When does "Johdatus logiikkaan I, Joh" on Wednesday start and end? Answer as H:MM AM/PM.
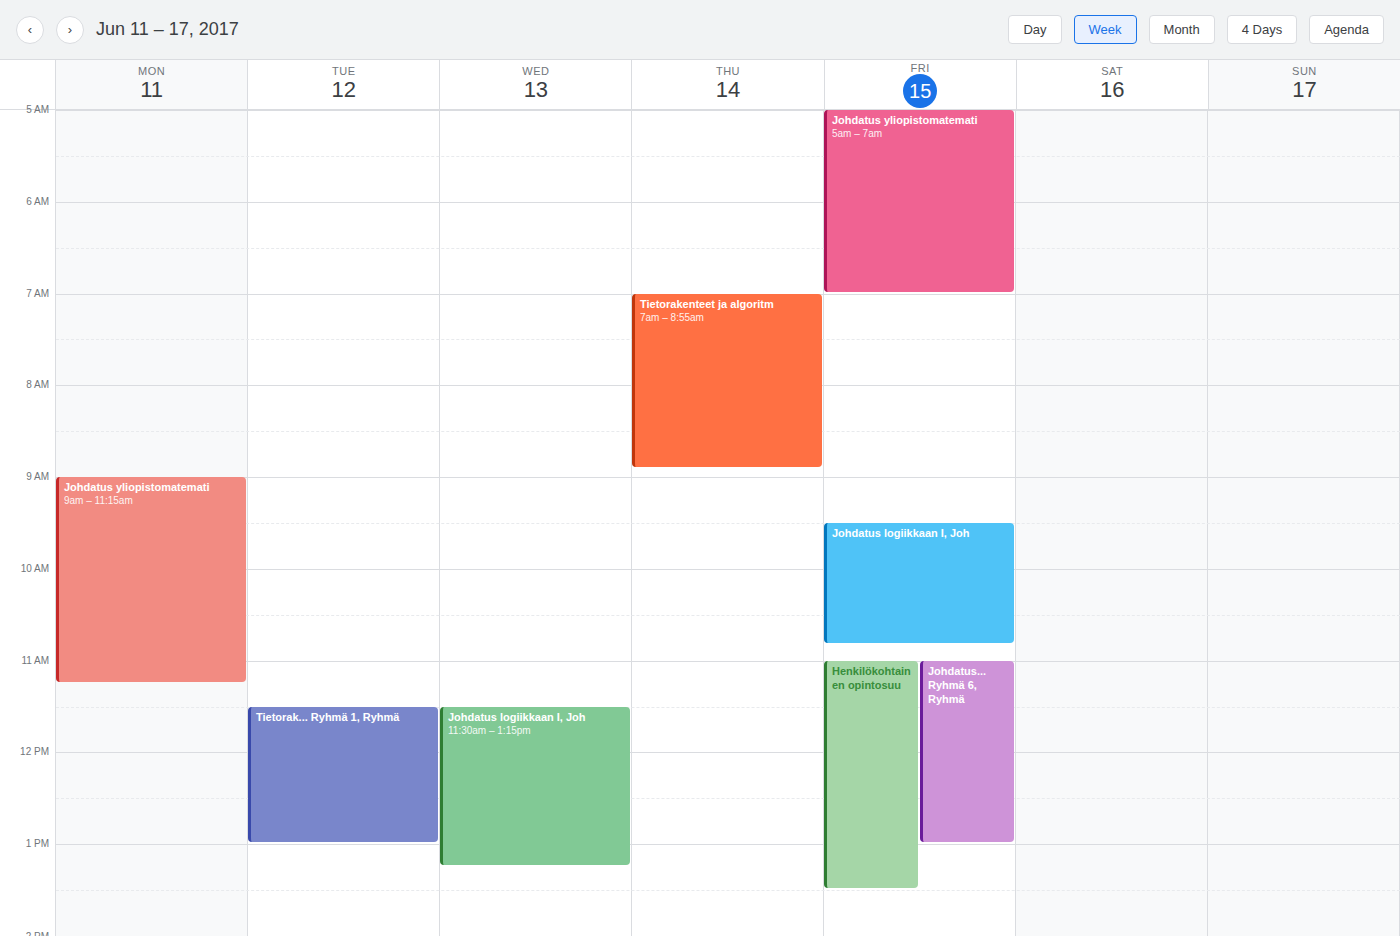
11:30 AM to 1:15 PM